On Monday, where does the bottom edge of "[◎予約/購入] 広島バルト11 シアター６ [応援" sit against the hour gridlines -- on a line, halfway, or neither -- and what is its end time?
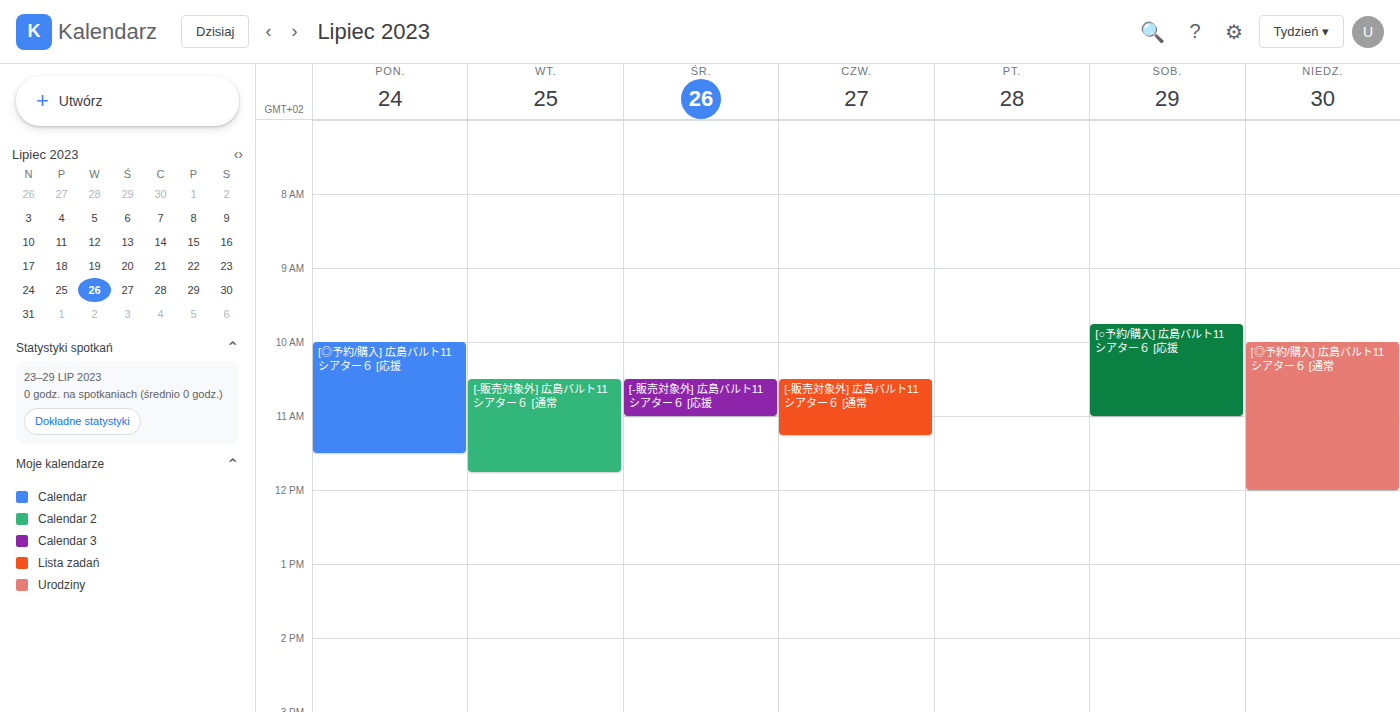
11:30 AM -- halfway between the 11 AM and 12 PM lines.